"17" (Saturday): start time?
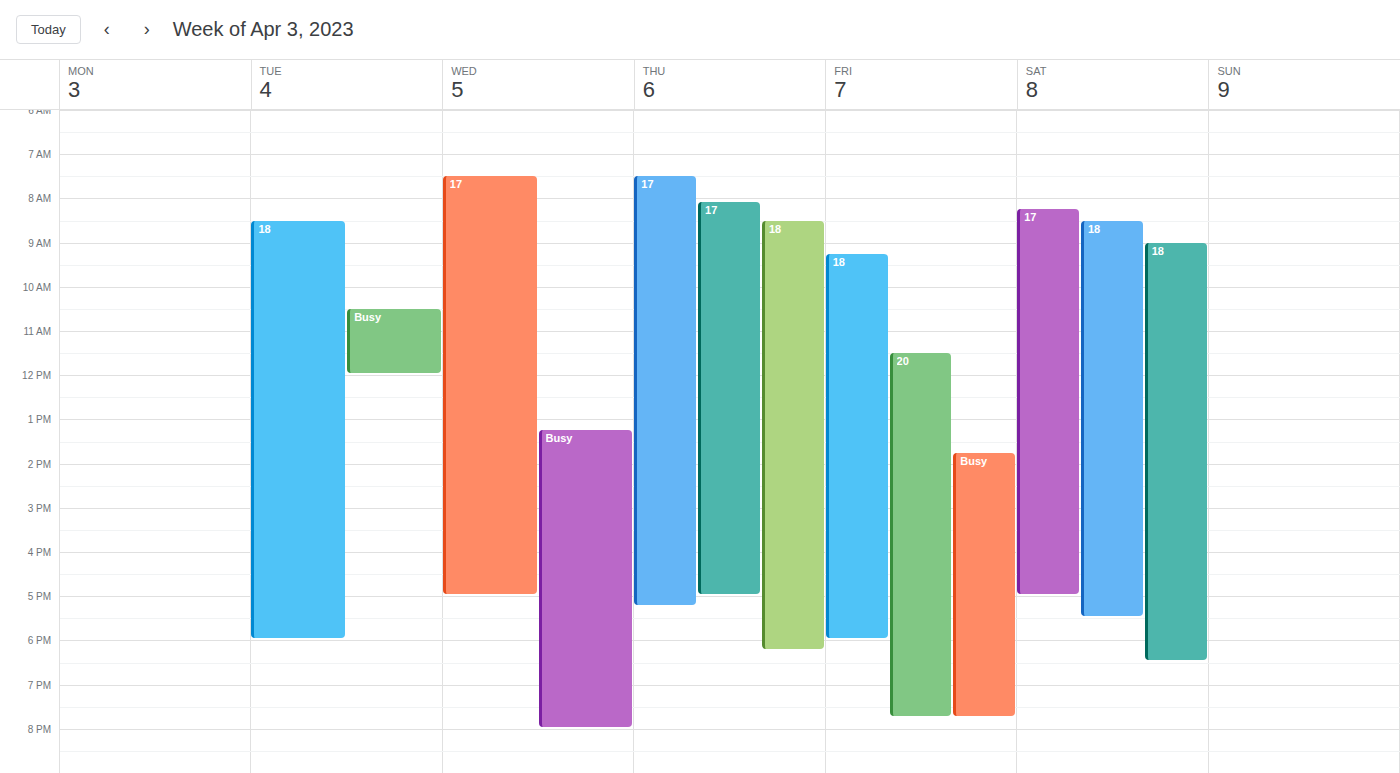
8:15 AM